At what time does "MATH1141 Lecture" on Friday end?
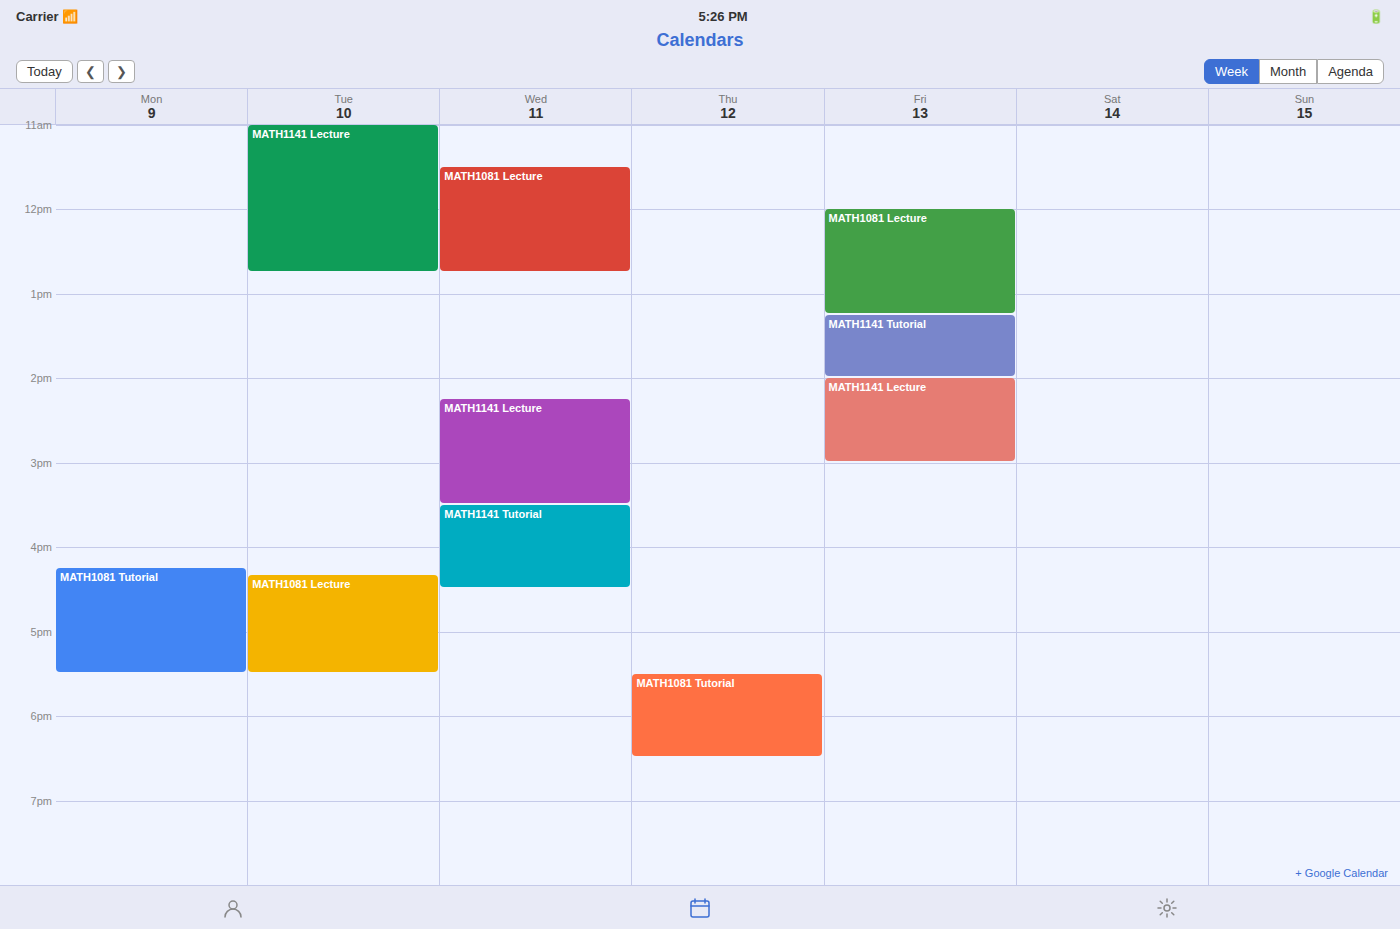
3:00 PM